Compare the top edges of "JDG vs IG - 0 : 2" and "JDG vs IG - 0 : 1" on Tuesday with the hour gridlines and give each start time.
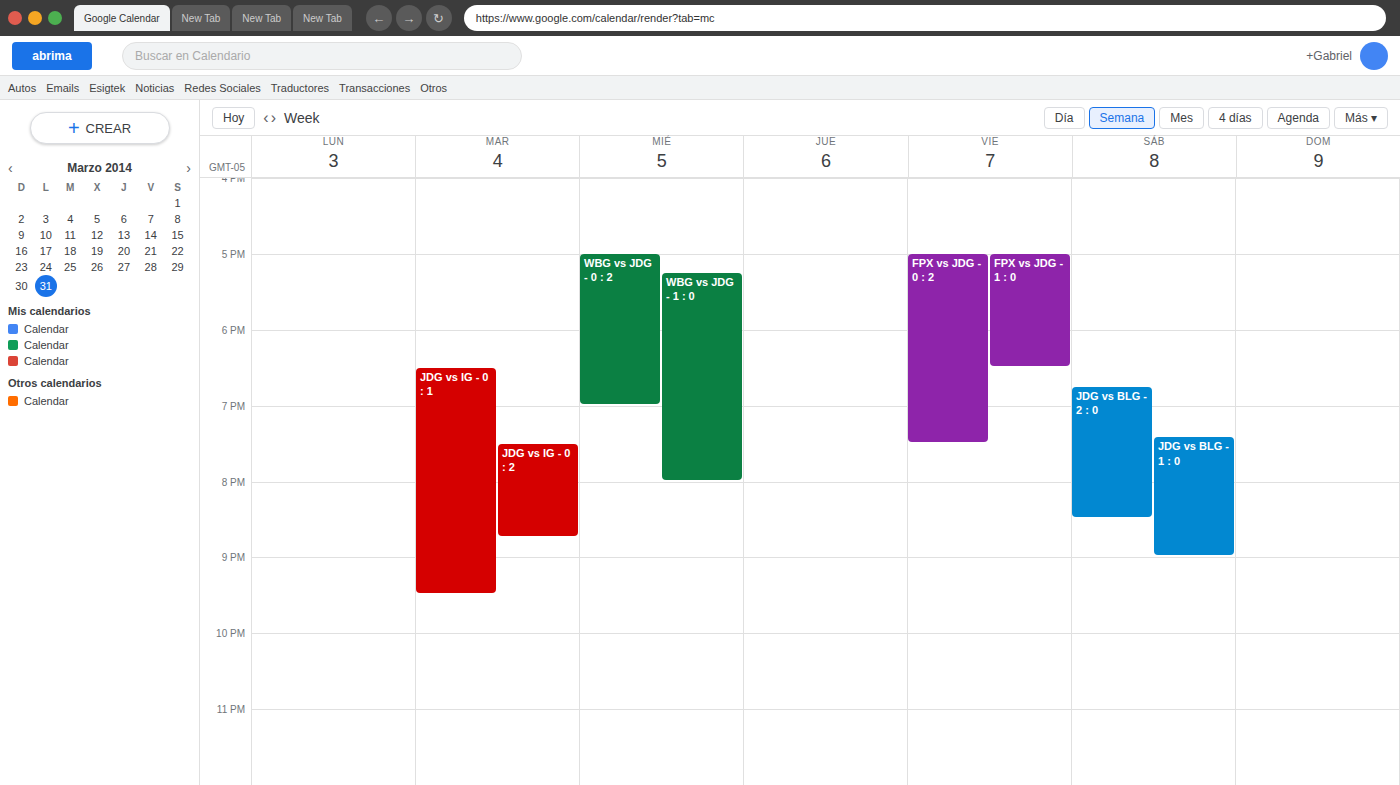
"JDG vs IG - 0 : 2": 7:30 PM, halfway between the 7 PM and 8 PM lines. "JDG vs IG - 0 : 1": 6:30 PM, halfway between the 6 PM and 7 PM lines.